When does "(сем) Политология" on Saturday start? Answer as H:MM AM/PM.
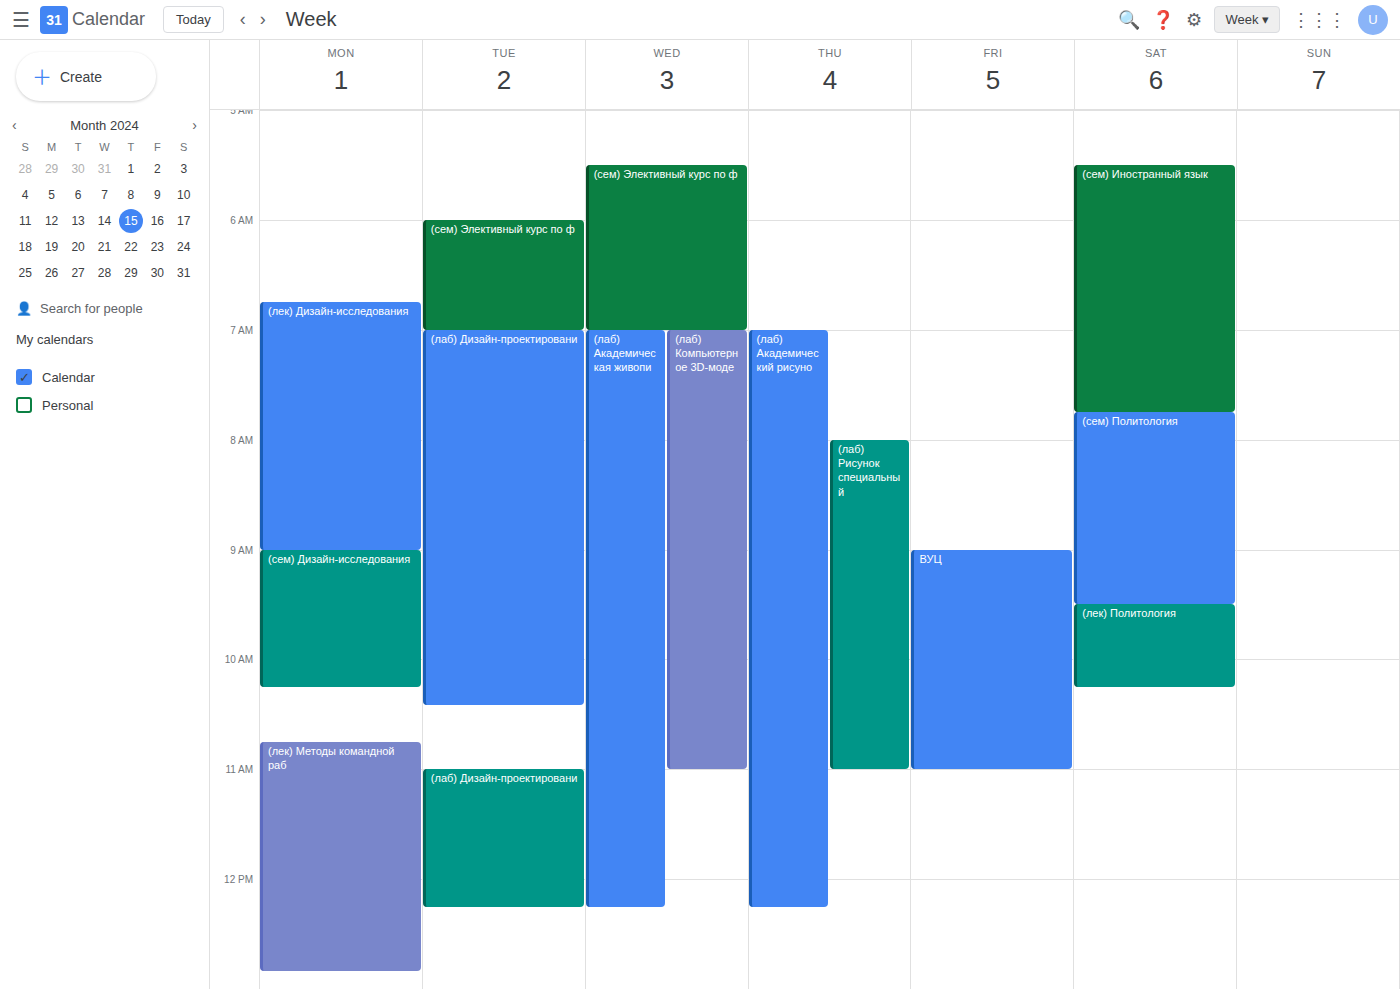
7:45 AM